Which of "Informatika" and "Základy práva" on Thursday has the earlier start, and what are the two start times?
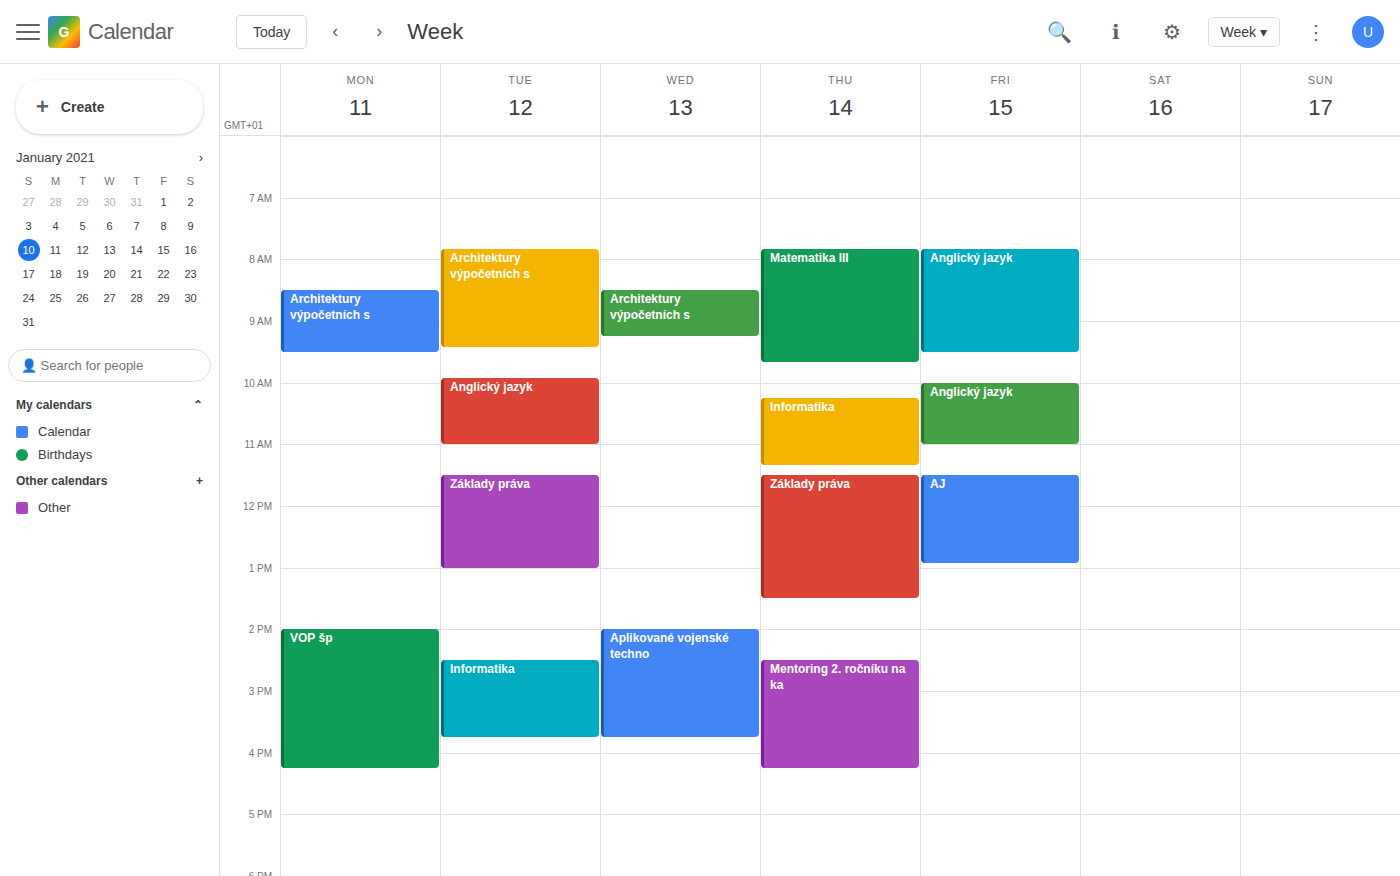
"Informatika" 10:15 AM; "Základy práva" 11:30 AM.